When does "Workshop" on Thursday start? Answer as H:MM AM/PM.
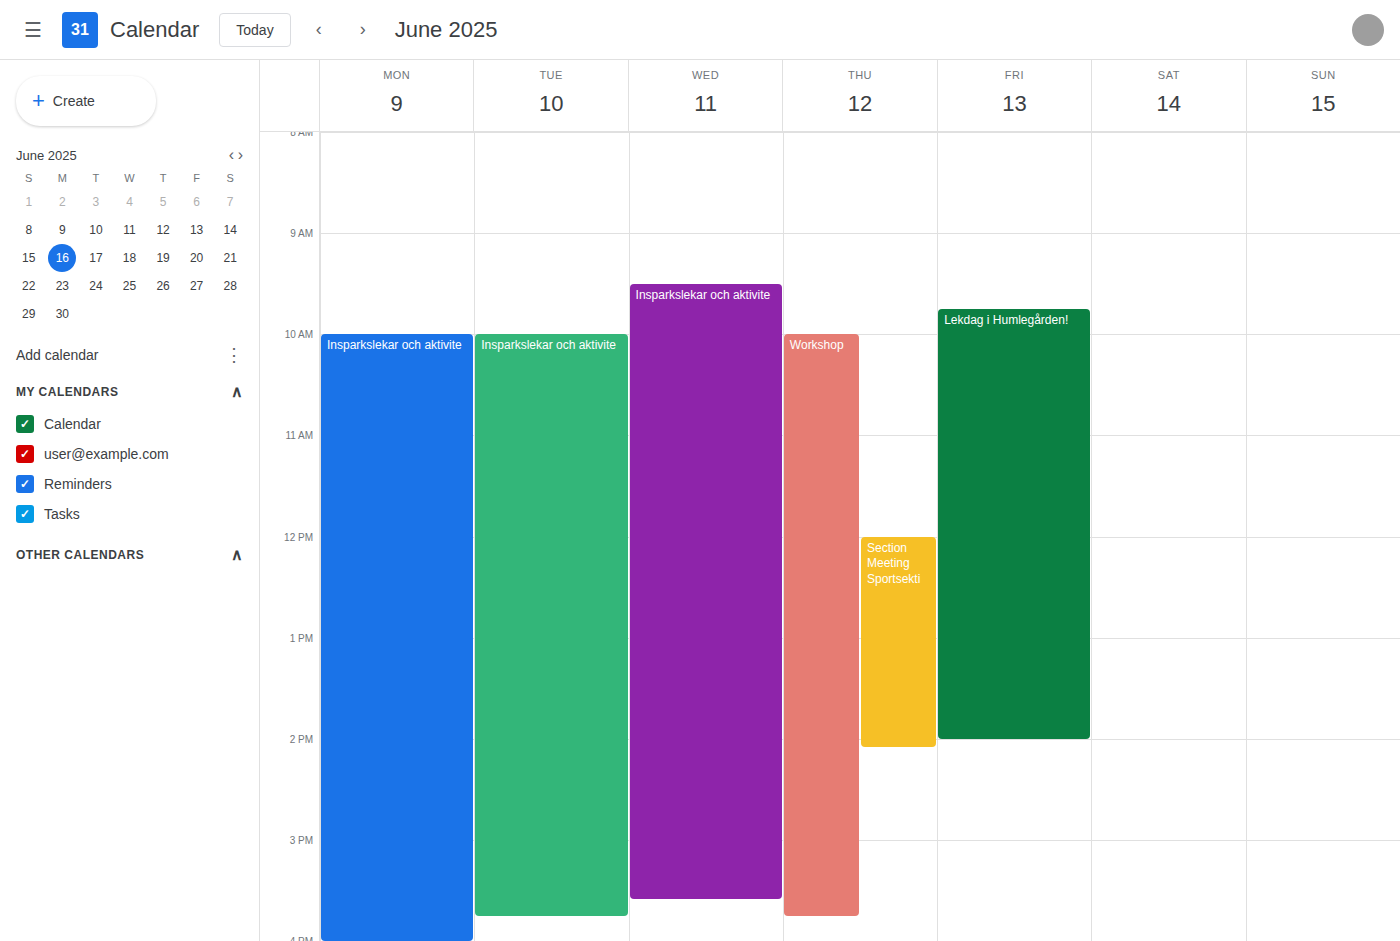
10:00 AM